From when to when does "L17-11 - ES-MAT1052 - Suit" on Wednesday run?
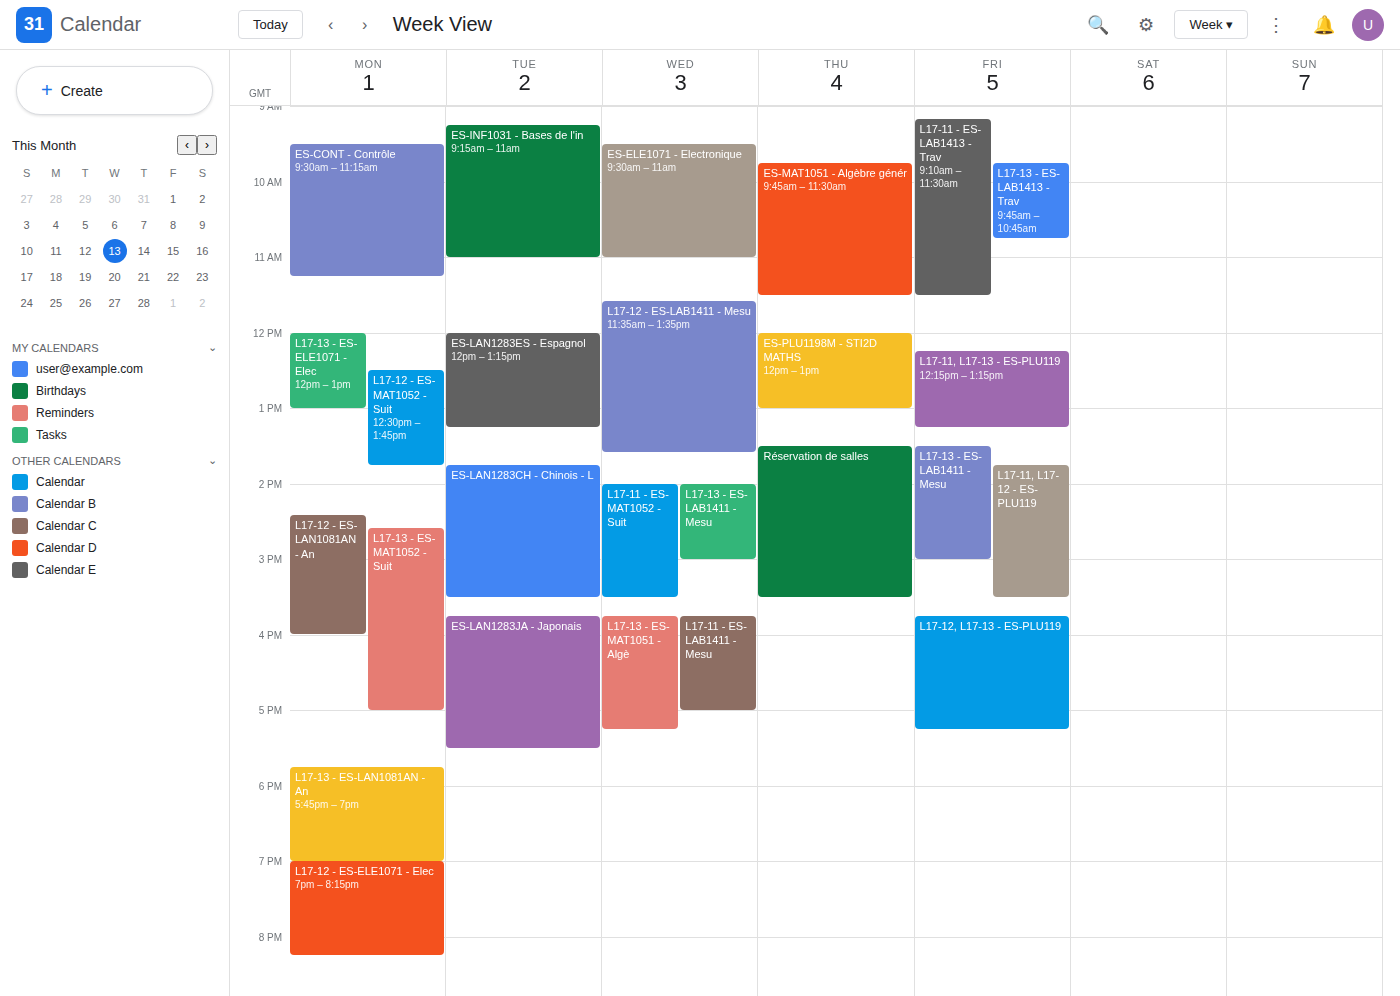
2:00 PM to 3:30 PM